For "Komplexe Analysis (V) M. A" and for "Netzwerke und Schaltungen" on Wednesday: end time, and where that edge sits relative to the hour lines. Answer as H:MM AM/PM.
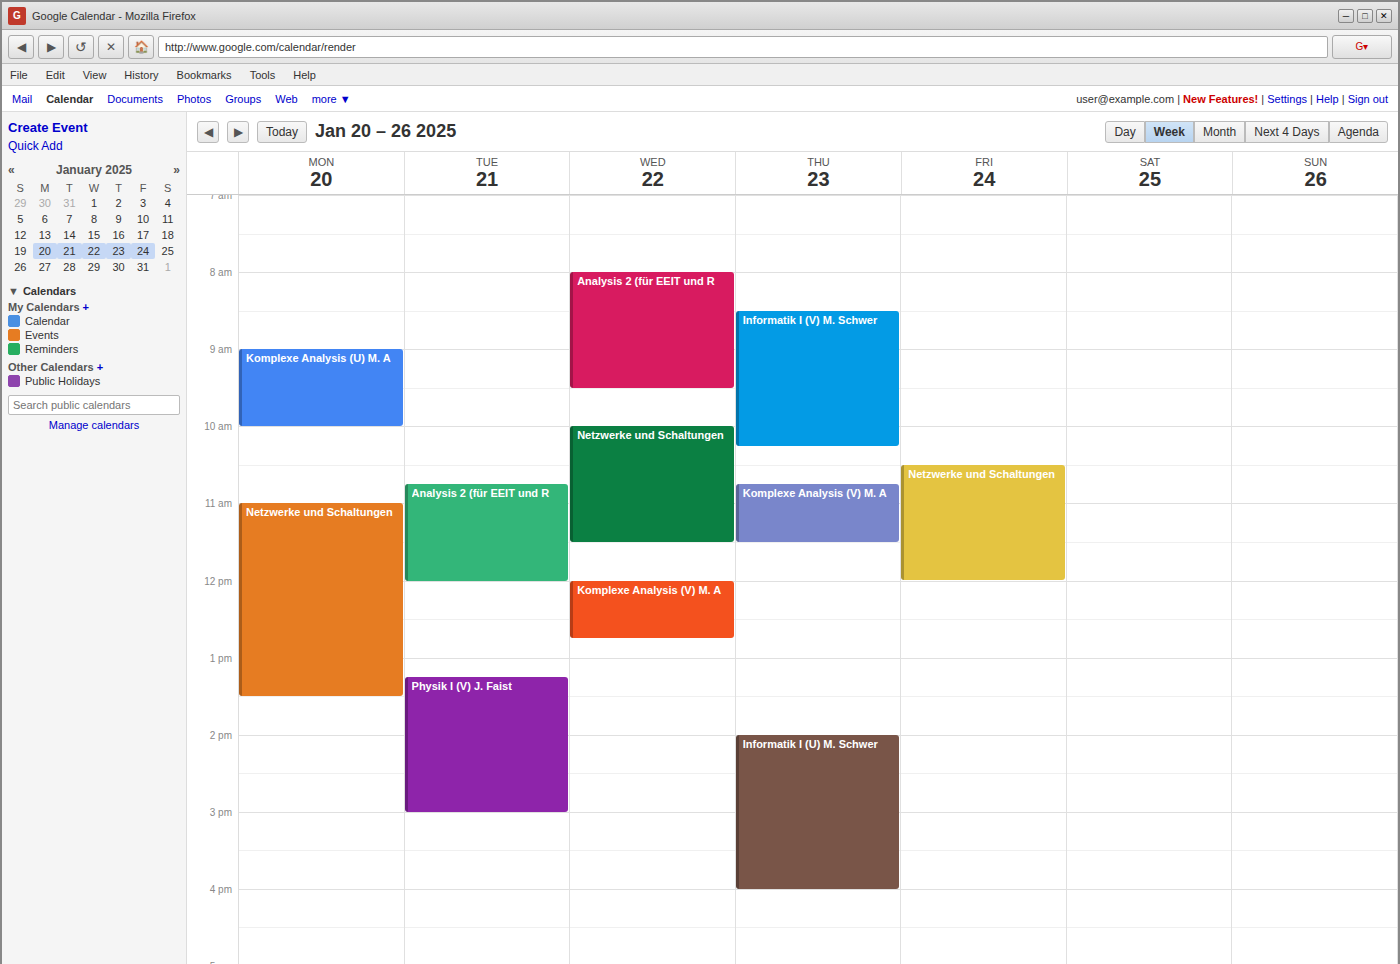
"Komplexe Analysis (V) M. A": 12:45 PM, neither: three quarters of the way from the 12 PM line to the 1 PM line. "Netzwerke und Schaltungen": 11:30 AM, halfway between the 11 AM and 12 PM lines.